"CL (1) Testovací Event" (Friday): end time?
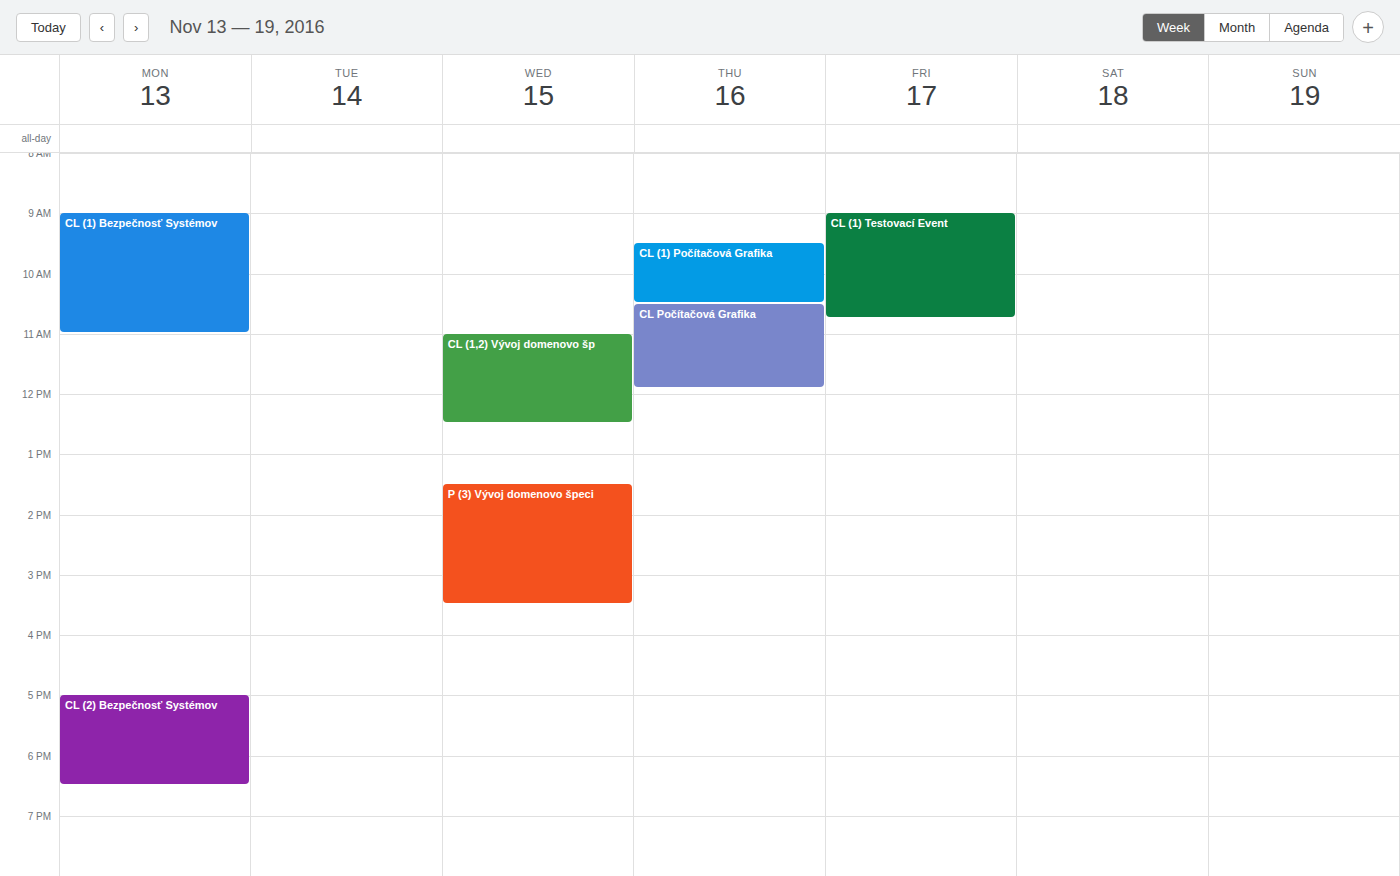
10:45 AM